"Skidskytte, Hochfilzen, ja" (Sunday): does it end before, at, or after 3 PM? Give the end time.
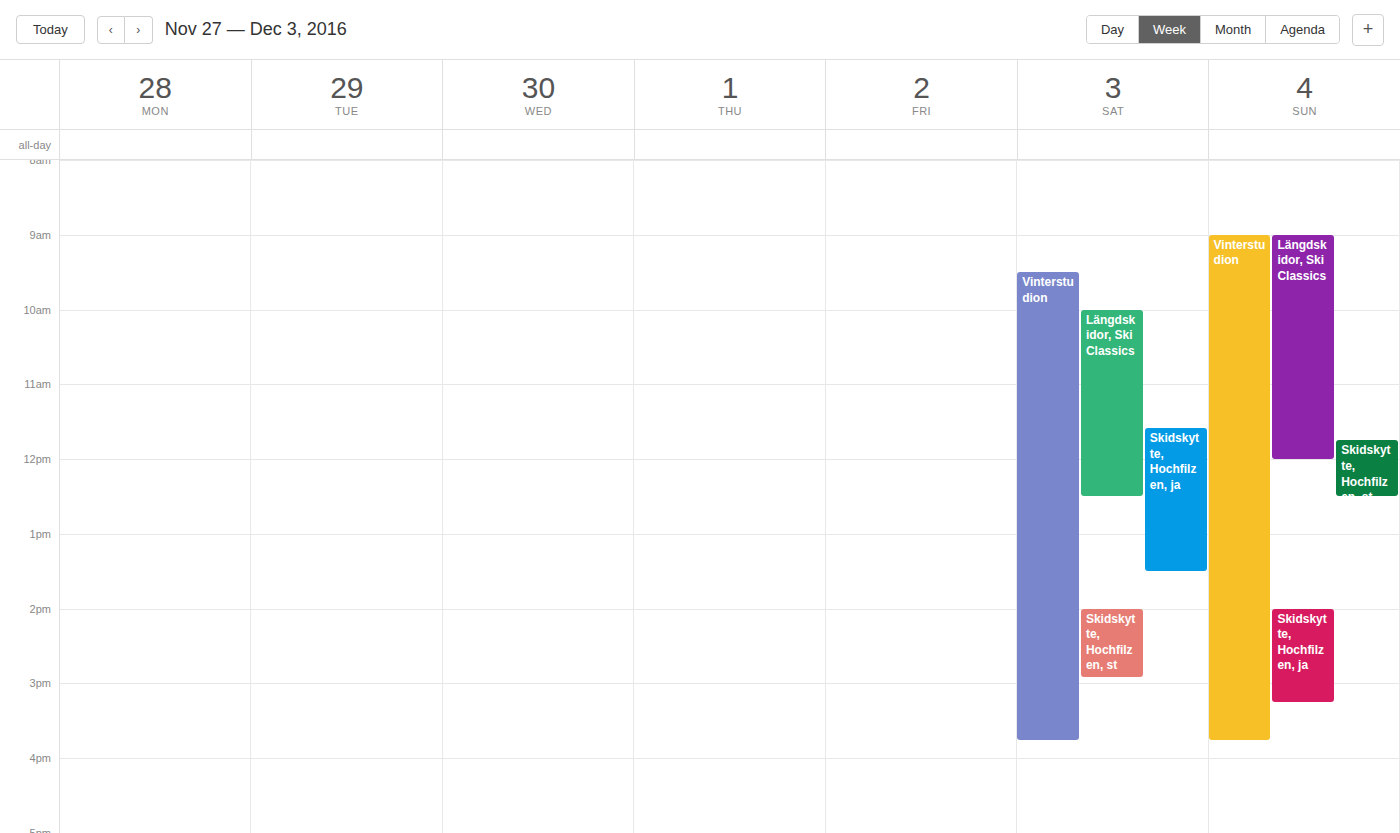
3:15 PM -- after 3 PM, 15 minutes below the 3 PM line.